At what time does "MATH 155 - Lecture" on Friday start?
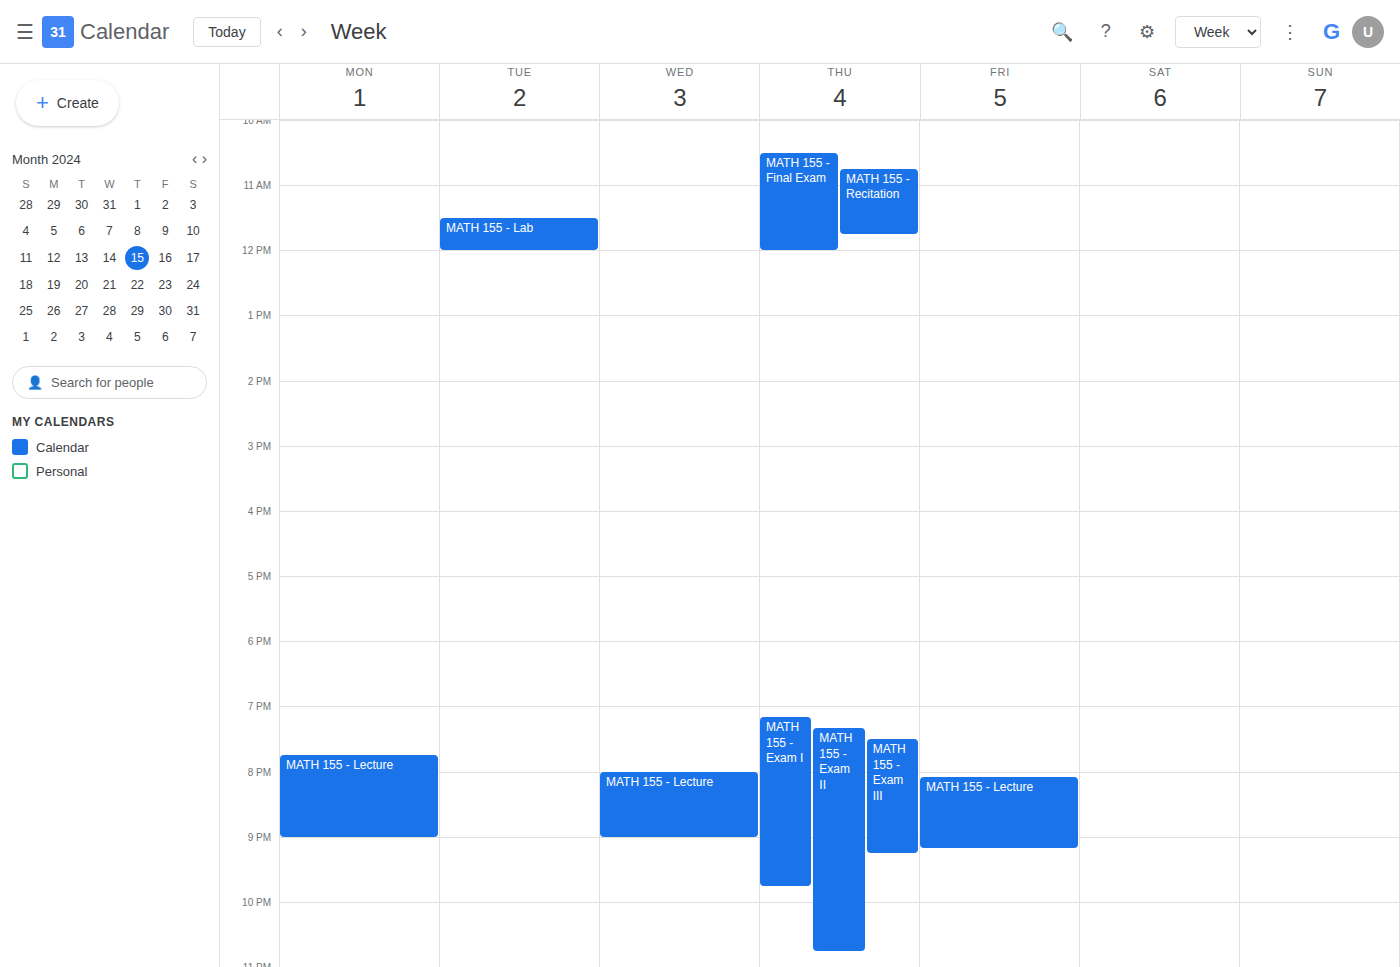
8:05 PM